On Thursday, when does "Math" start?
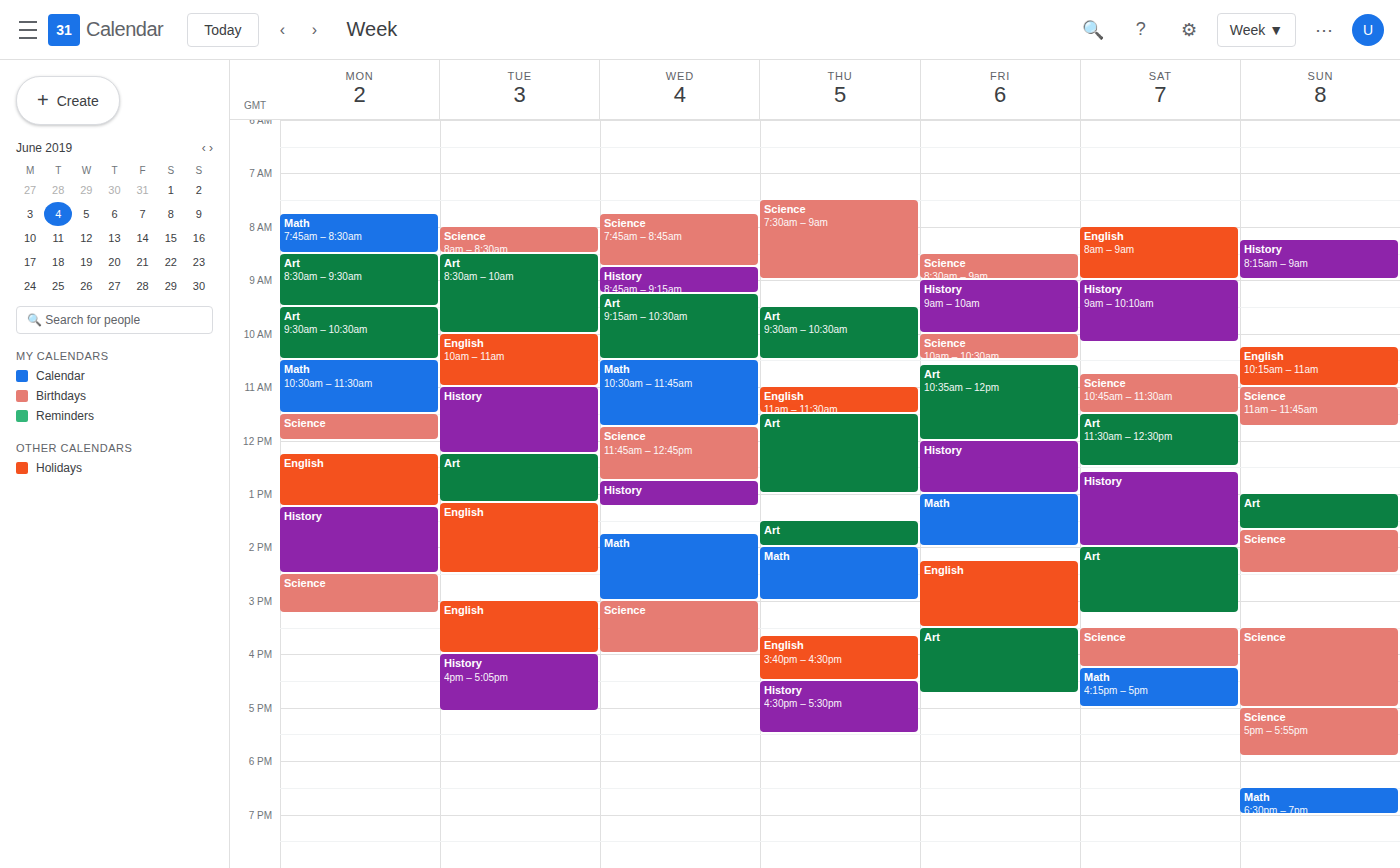
14:00